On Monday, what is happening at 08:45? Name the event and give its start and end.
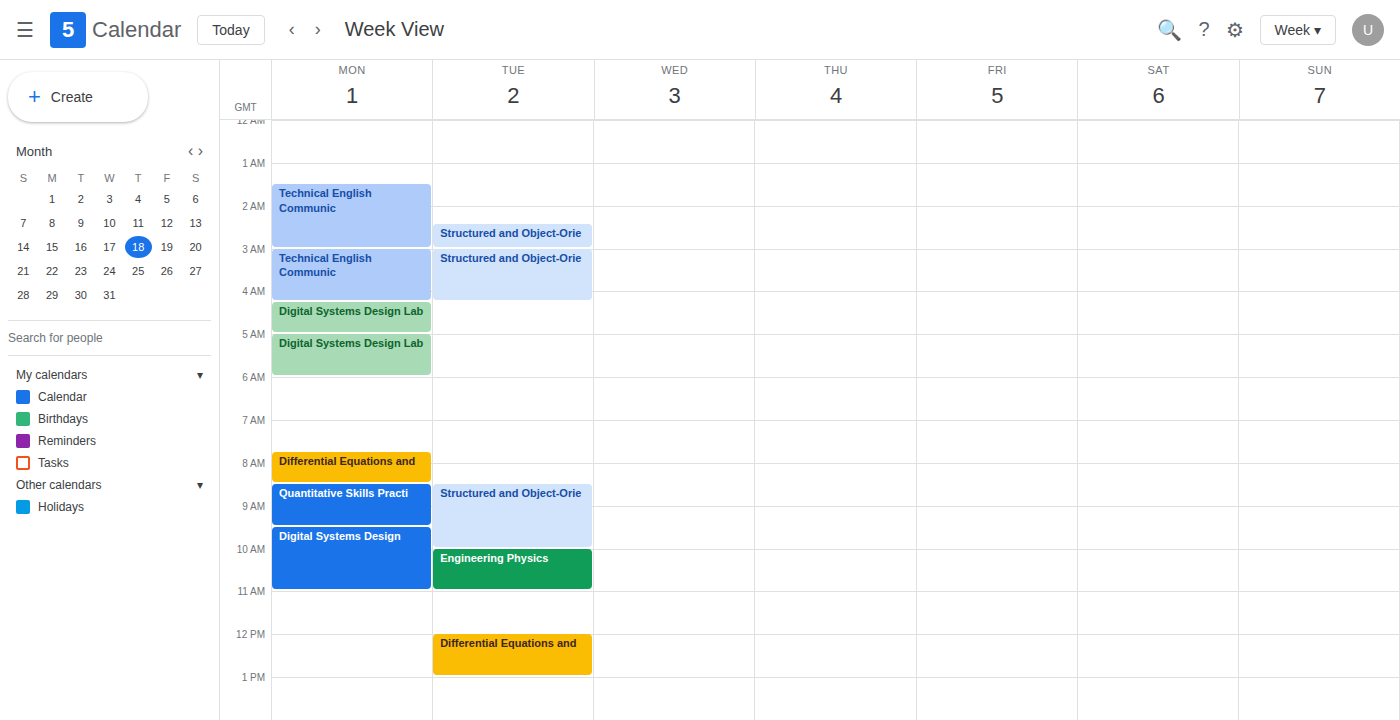
"Quantitative Skills Practi", 08:30 to 09:30